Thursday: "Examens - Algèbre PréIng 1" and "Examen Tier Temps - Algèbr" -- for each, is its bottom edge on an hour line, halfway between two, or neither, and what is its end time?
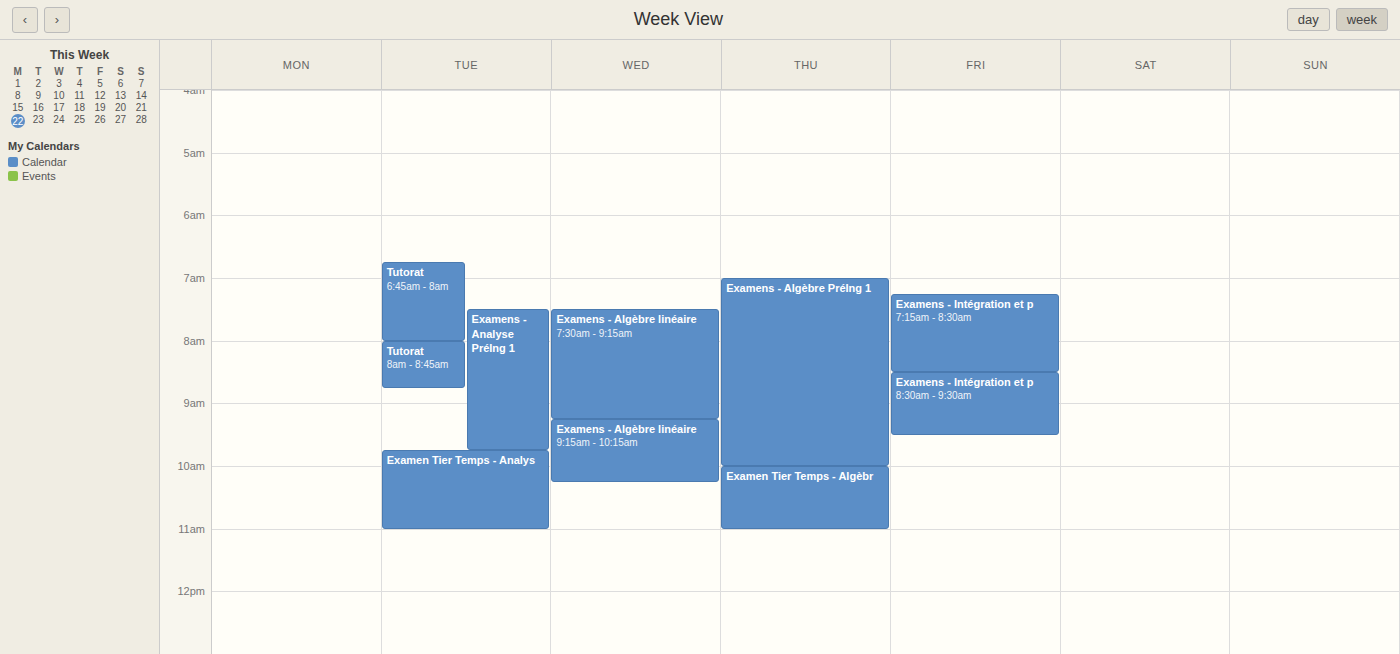
"Examens - Algèbre PréIng 1": 10:00 AM, exactly on the 10 AM line. "Examen Tier Temps - Algèbr": 11:00 AM, exactly on the 11 AM line.